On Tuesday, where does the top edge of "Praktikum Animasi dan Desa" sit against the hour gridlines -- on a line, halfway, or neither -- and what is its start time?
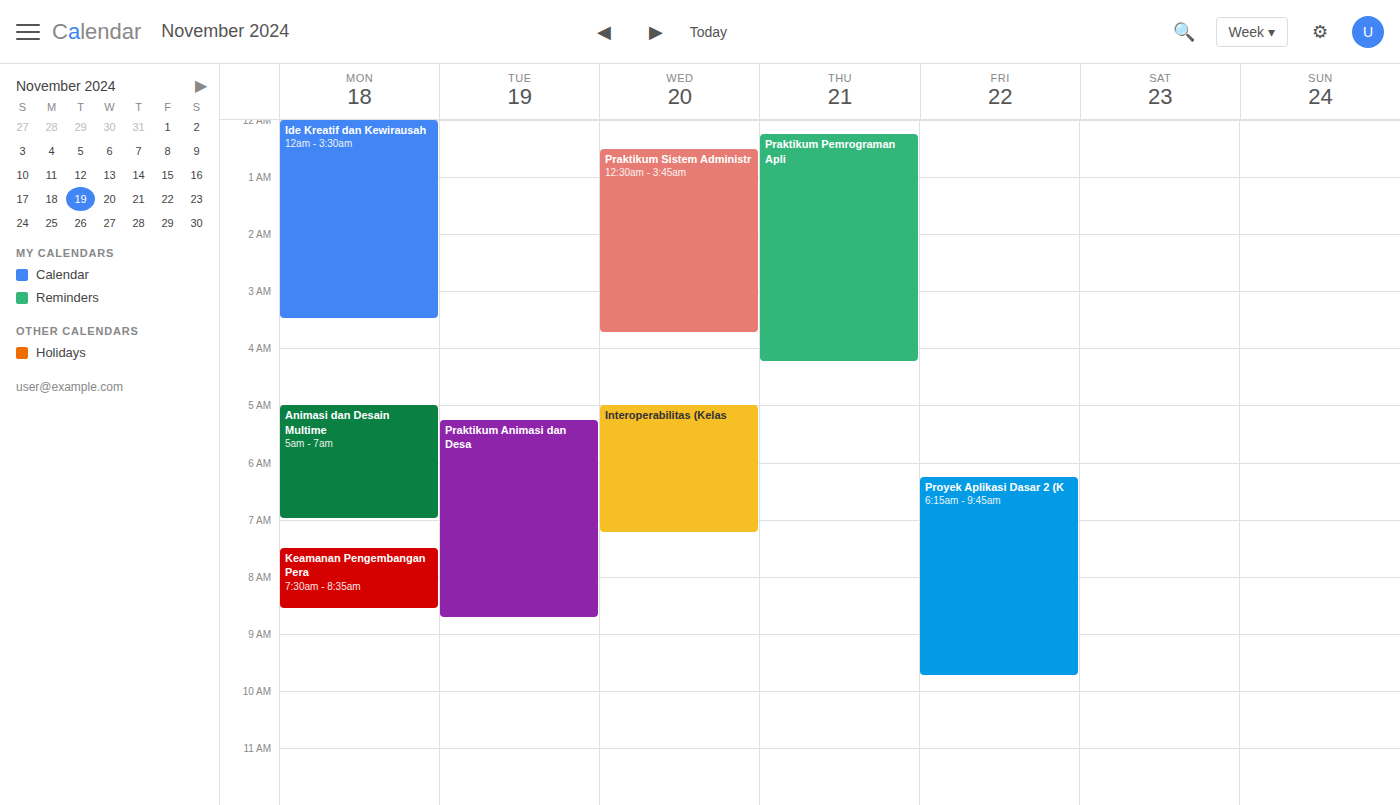
5:15 AM -- neither: a quarter of the way from the 5 AM line to the 6 AM line.